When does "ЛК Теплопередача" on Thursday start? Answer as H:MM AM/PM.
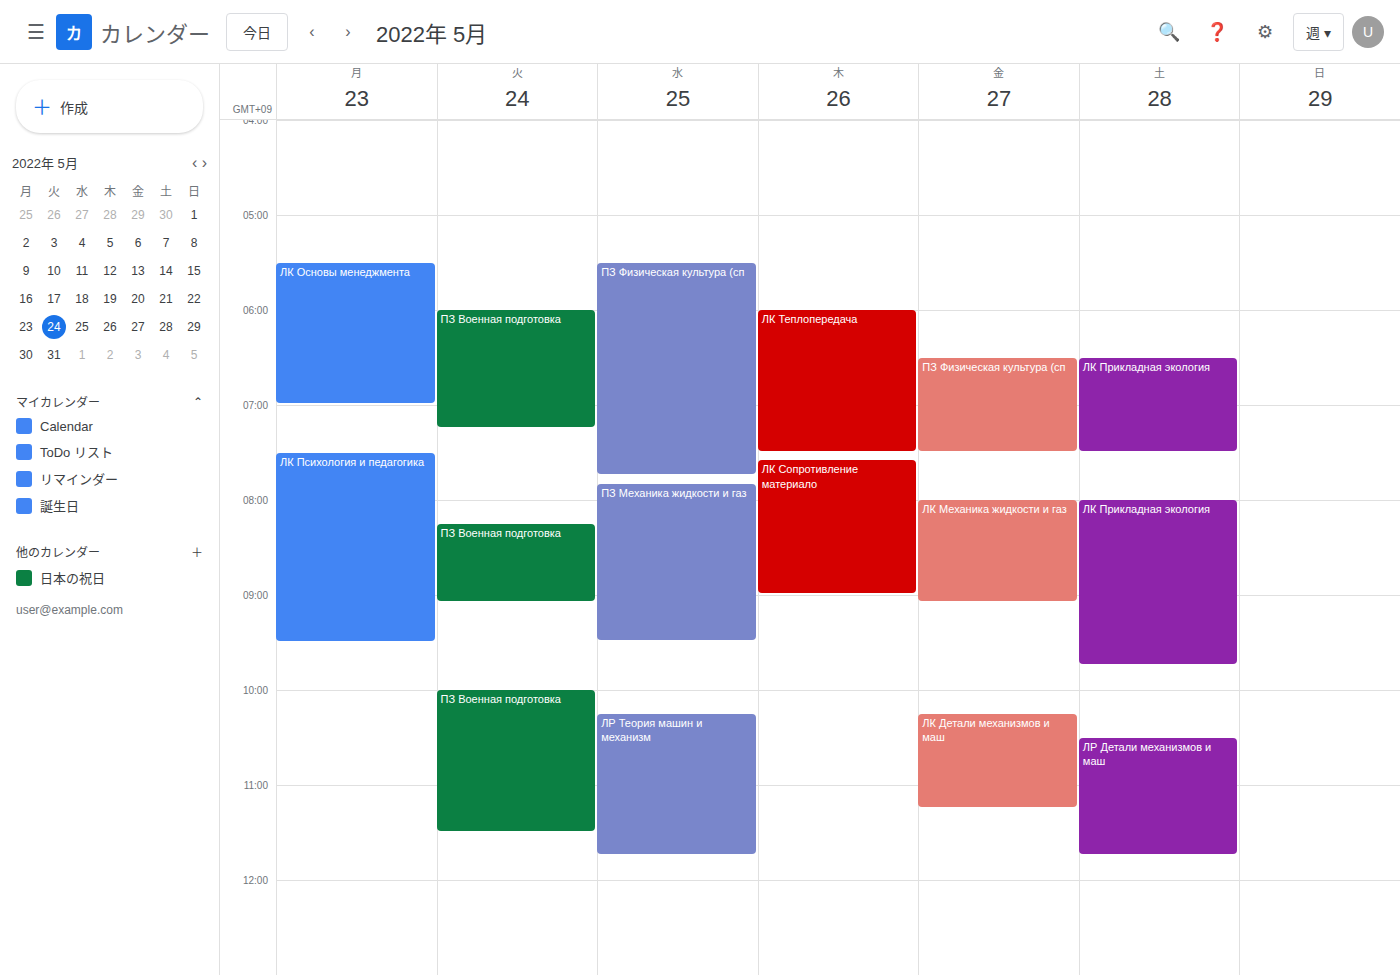
6:00 AM